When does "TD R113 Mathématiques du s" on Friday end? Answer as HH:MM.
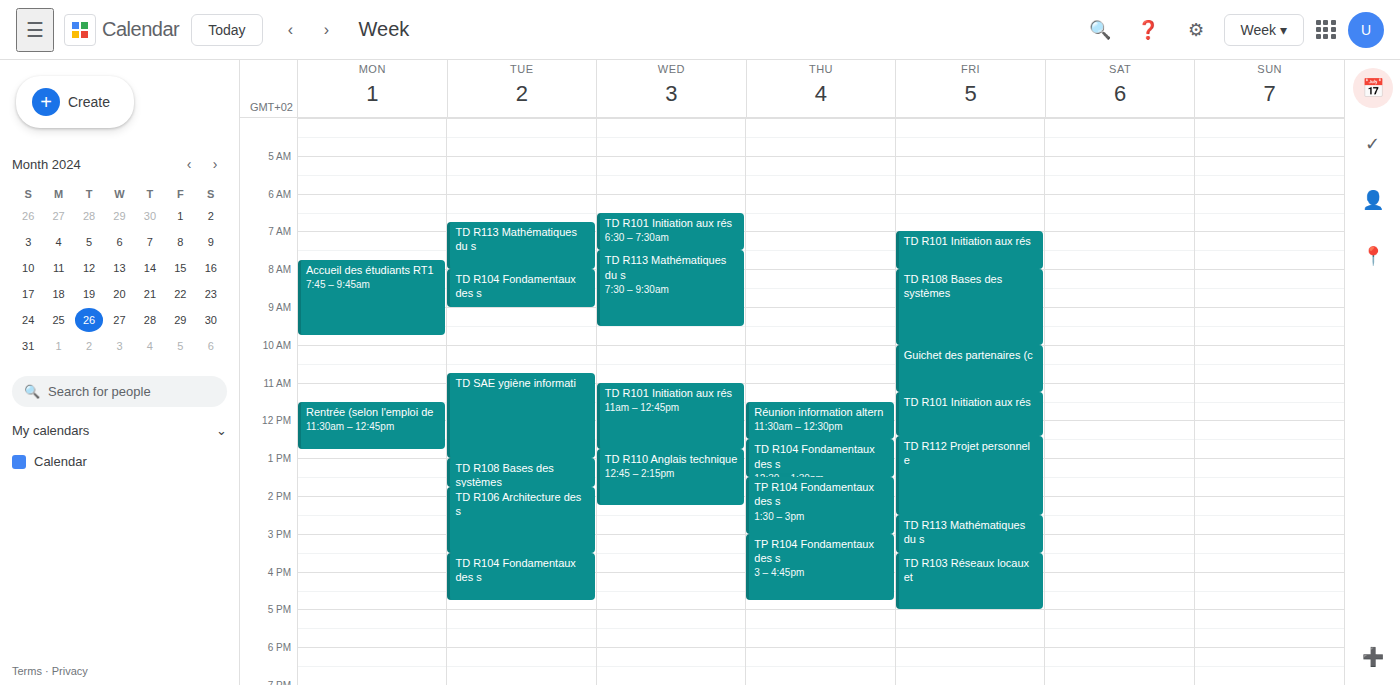
15:30